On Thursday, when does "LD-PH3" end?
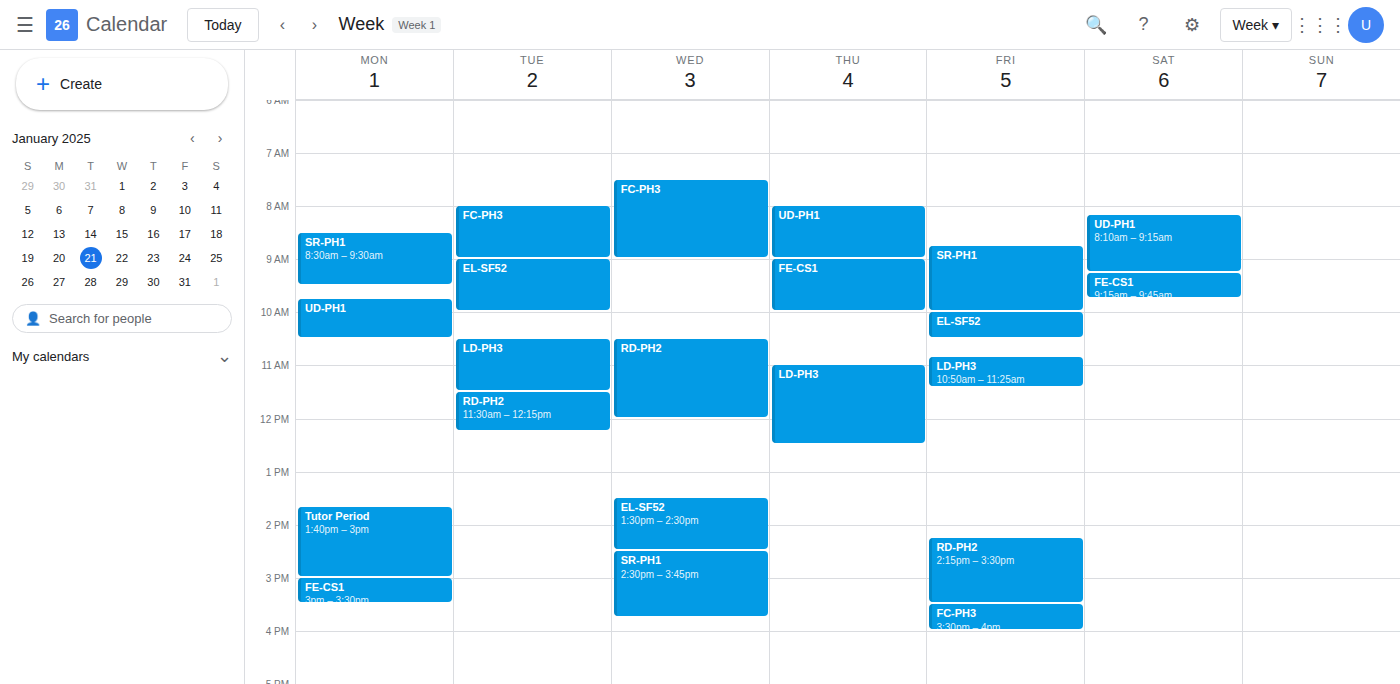
12:30 PM